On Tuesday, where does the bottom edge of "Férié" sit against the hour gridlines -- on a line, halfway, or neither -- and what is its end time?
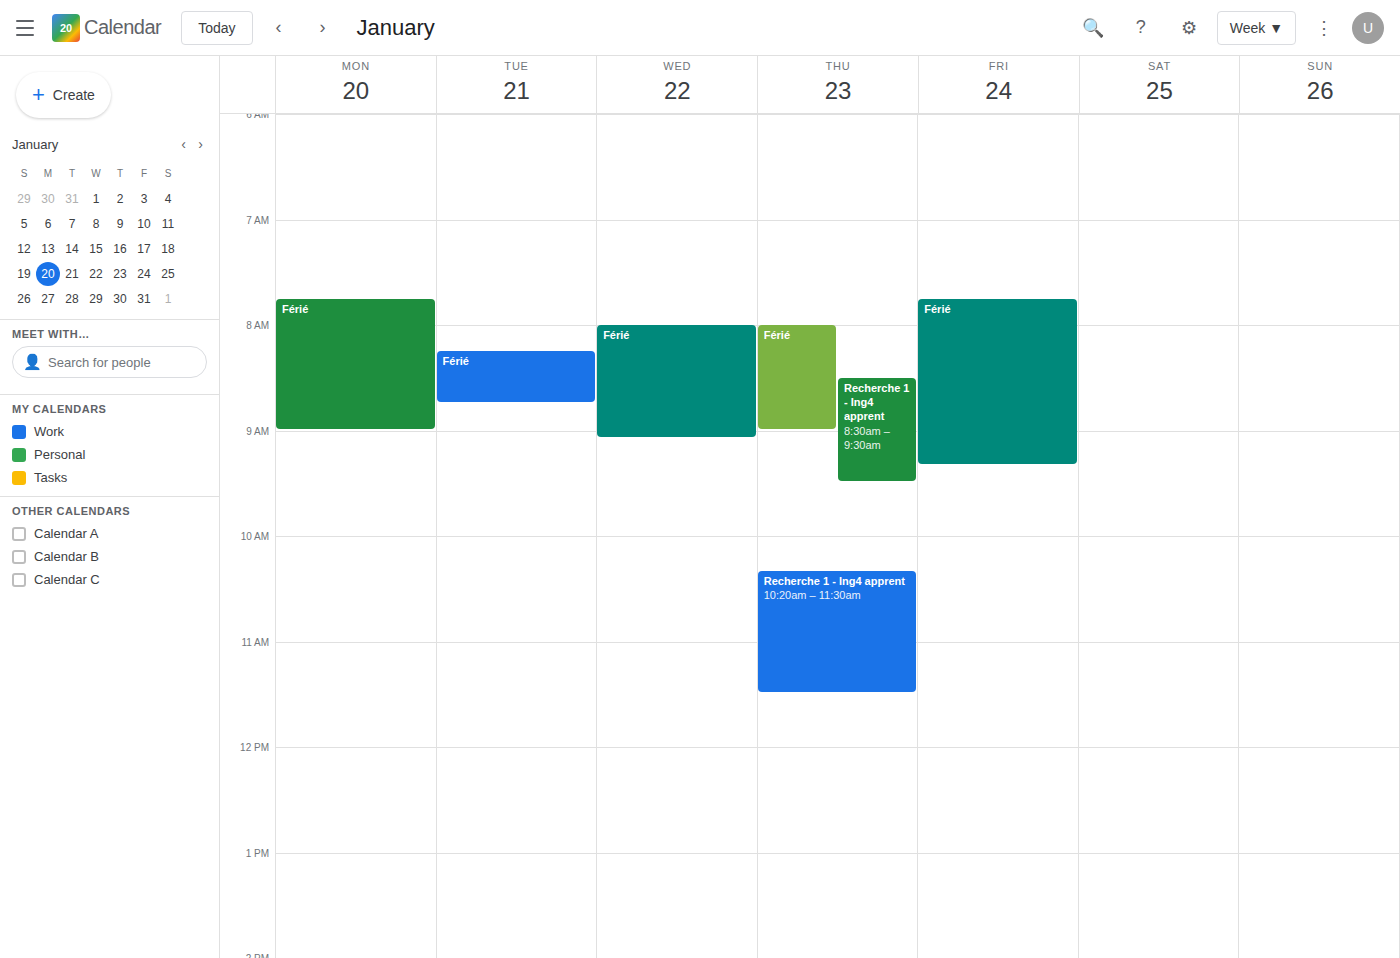
8:45 AM -- neither: three quarters of the way from the 8 AM line to the 9 AM line.